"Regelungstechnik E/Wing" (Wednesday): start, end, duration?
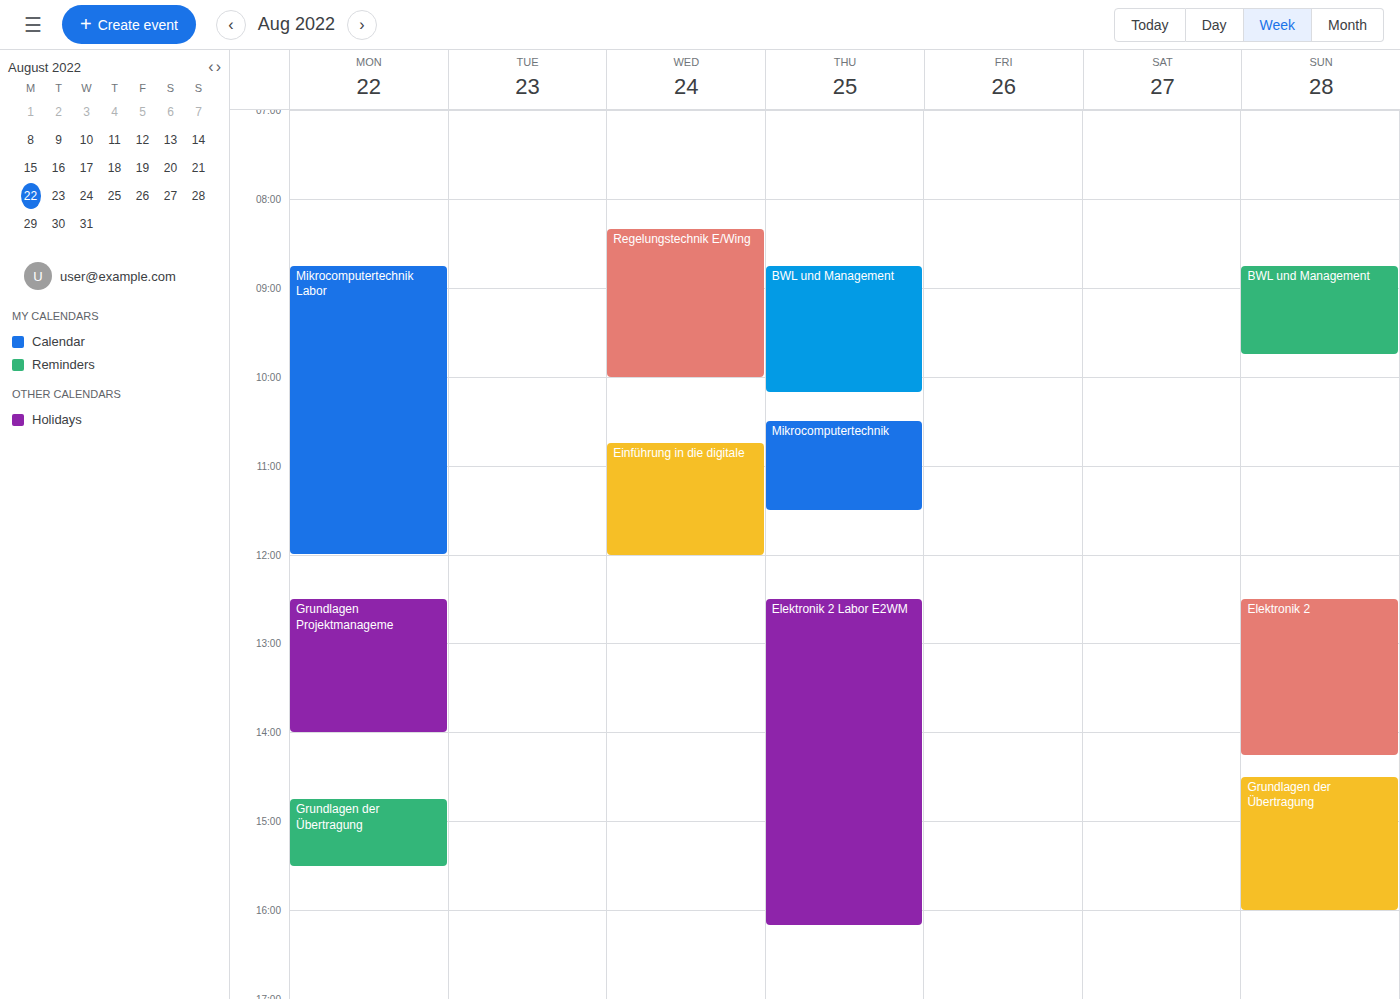
08:20 to 10:00, 1 hour 40 minutes